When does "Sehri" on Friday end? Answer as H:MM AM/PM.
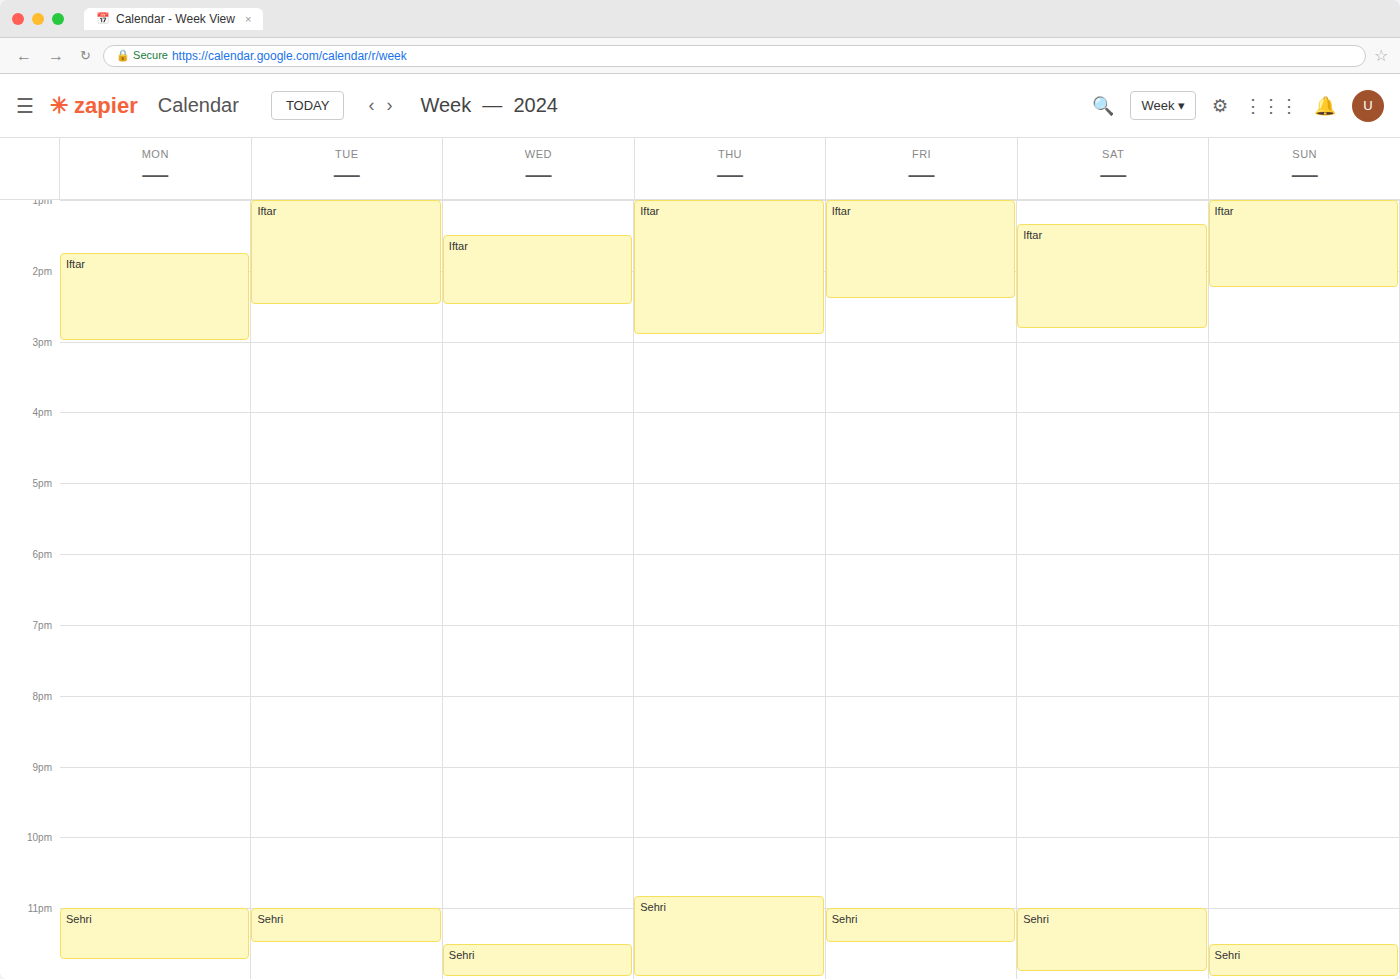
11:30 PM